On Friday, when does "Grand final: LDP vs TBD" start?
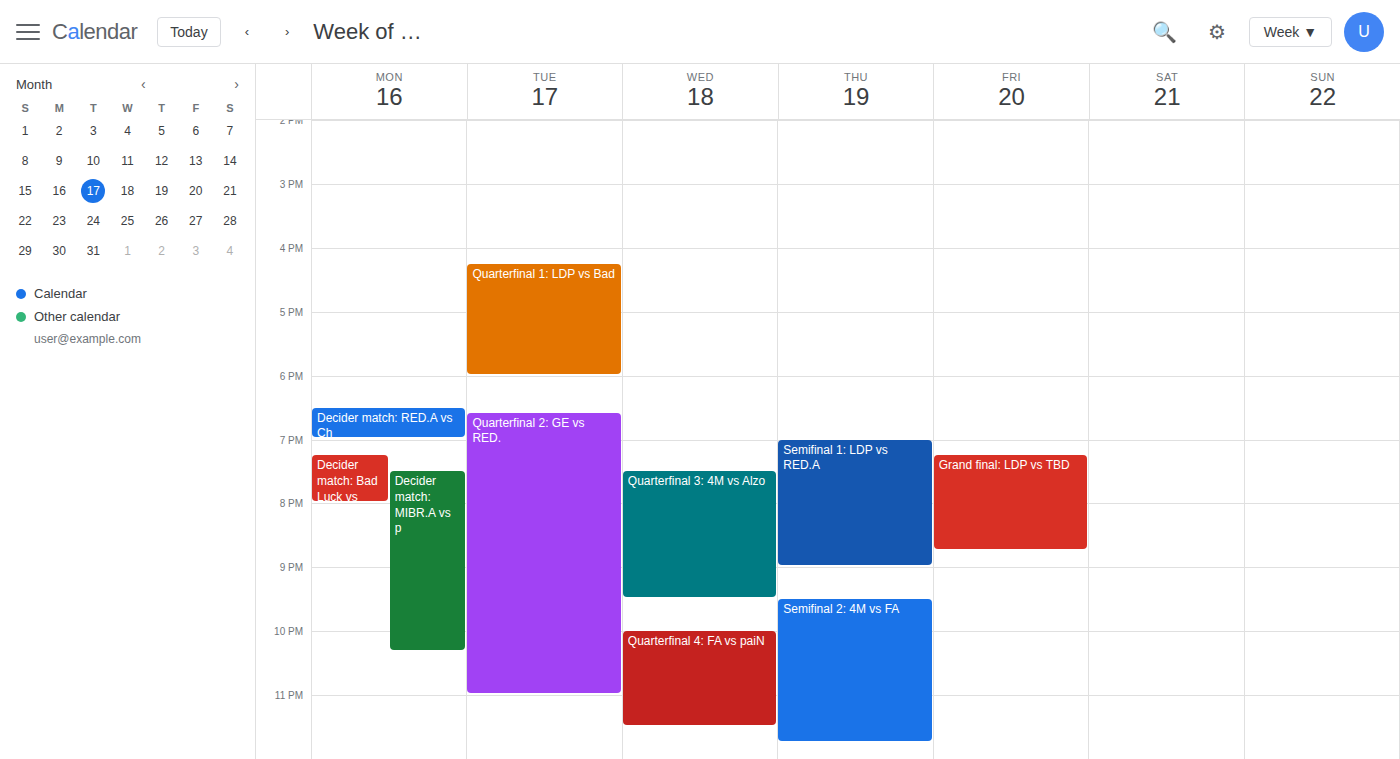
7:15 PM